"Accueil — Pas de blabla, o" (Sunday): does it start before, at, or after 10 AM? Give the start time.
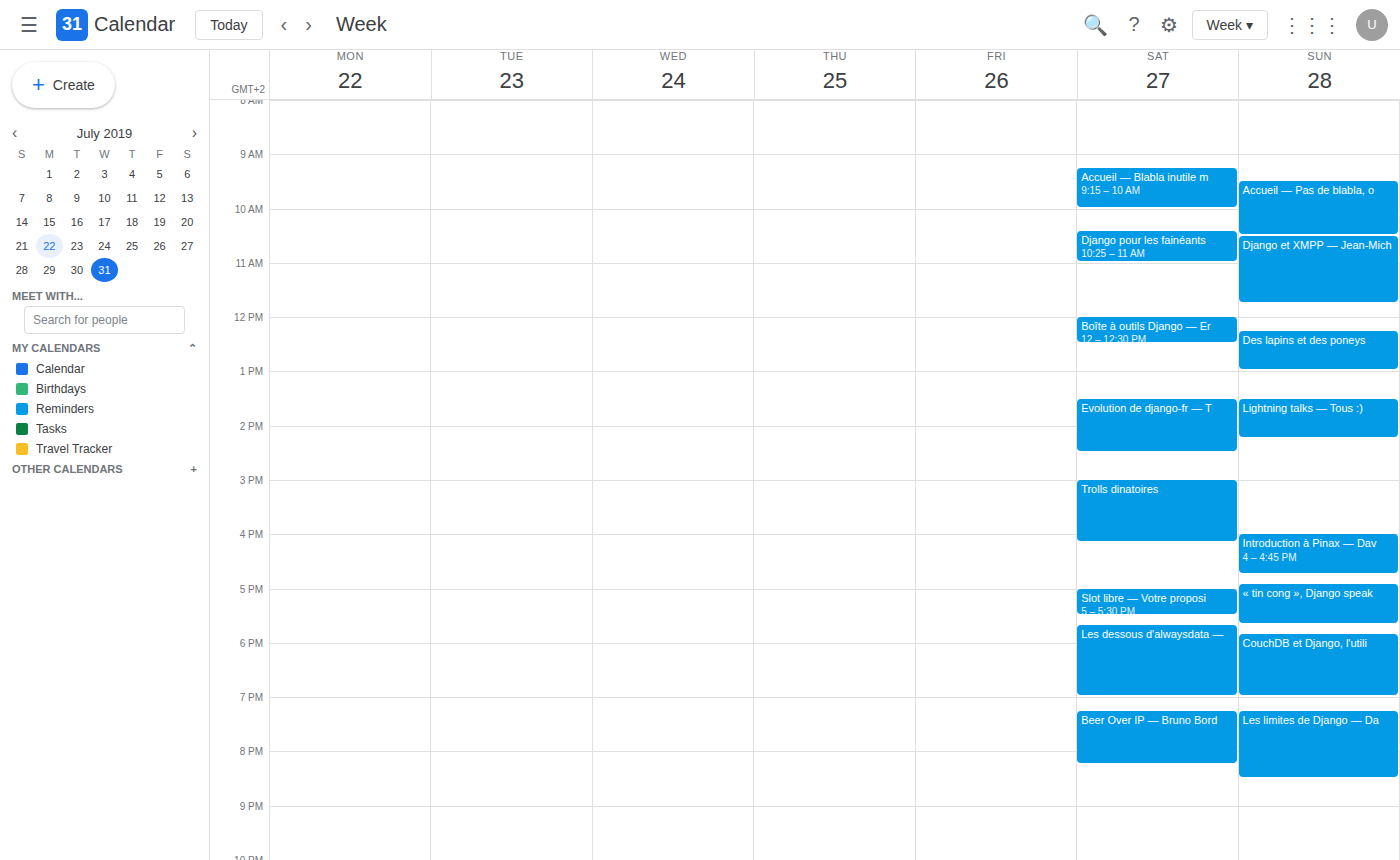
9:30 AM -- before 10 AM, 30 minutes above the 10 AM line.